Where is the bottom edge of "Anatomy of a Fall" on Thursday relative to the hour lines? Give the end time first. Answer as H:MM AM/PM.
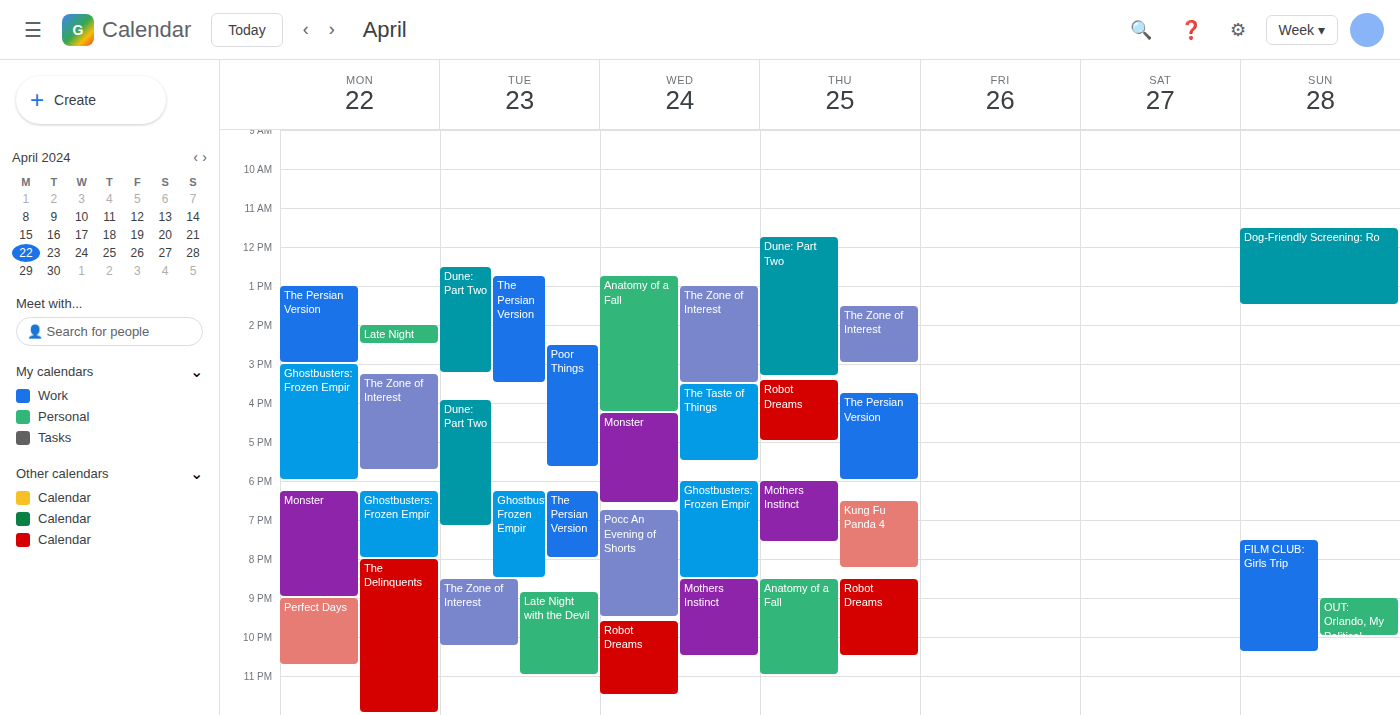
11:00 PM -- exactly on the 11 PM line.